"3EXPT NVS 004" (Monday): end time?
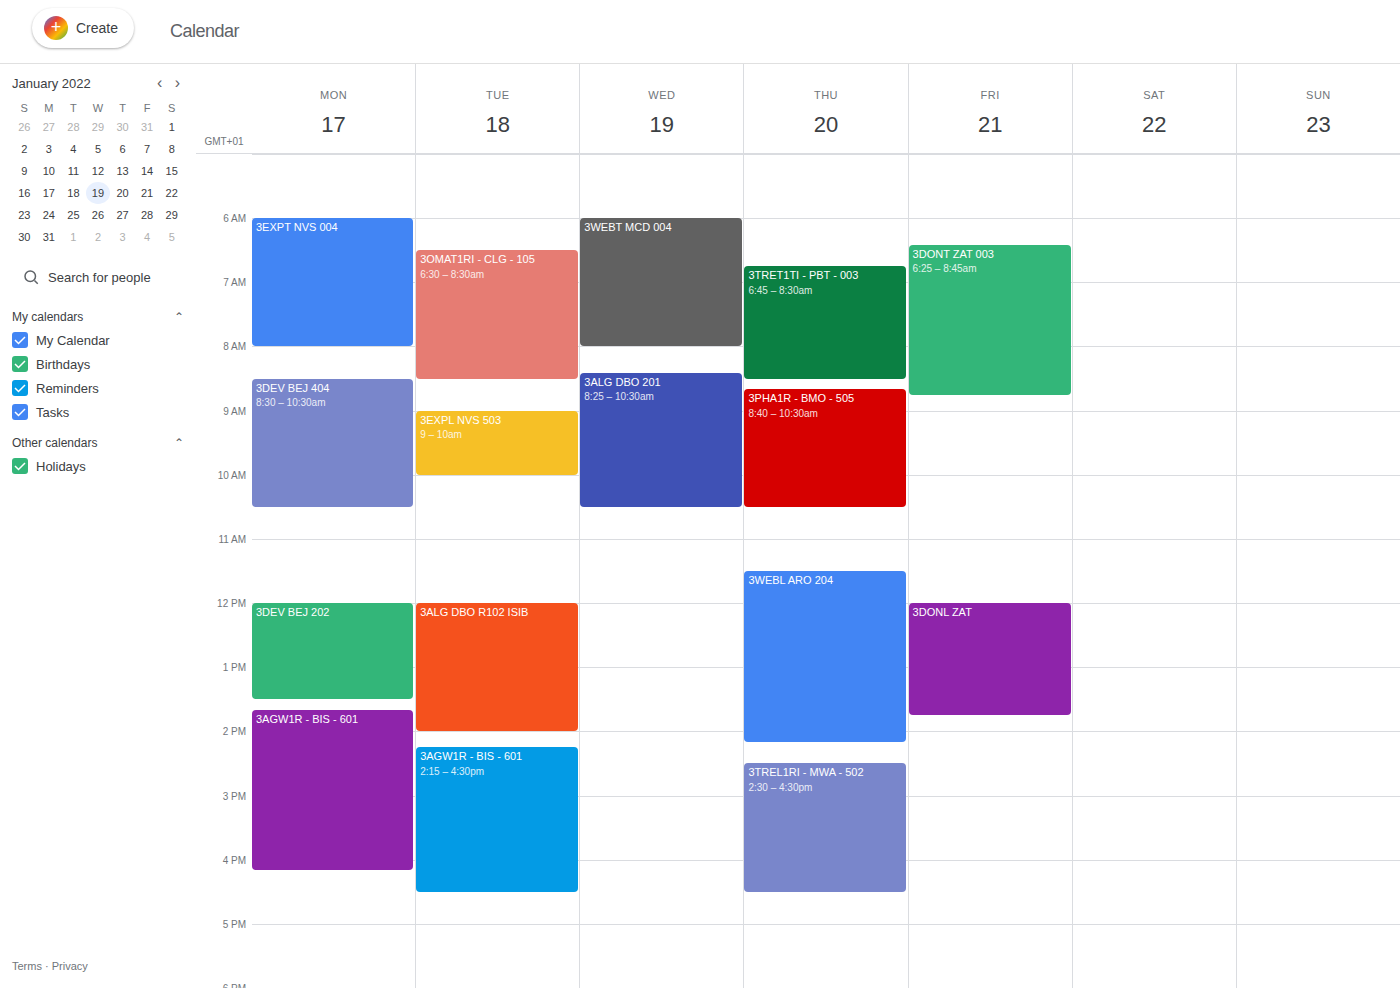
8:00 AM